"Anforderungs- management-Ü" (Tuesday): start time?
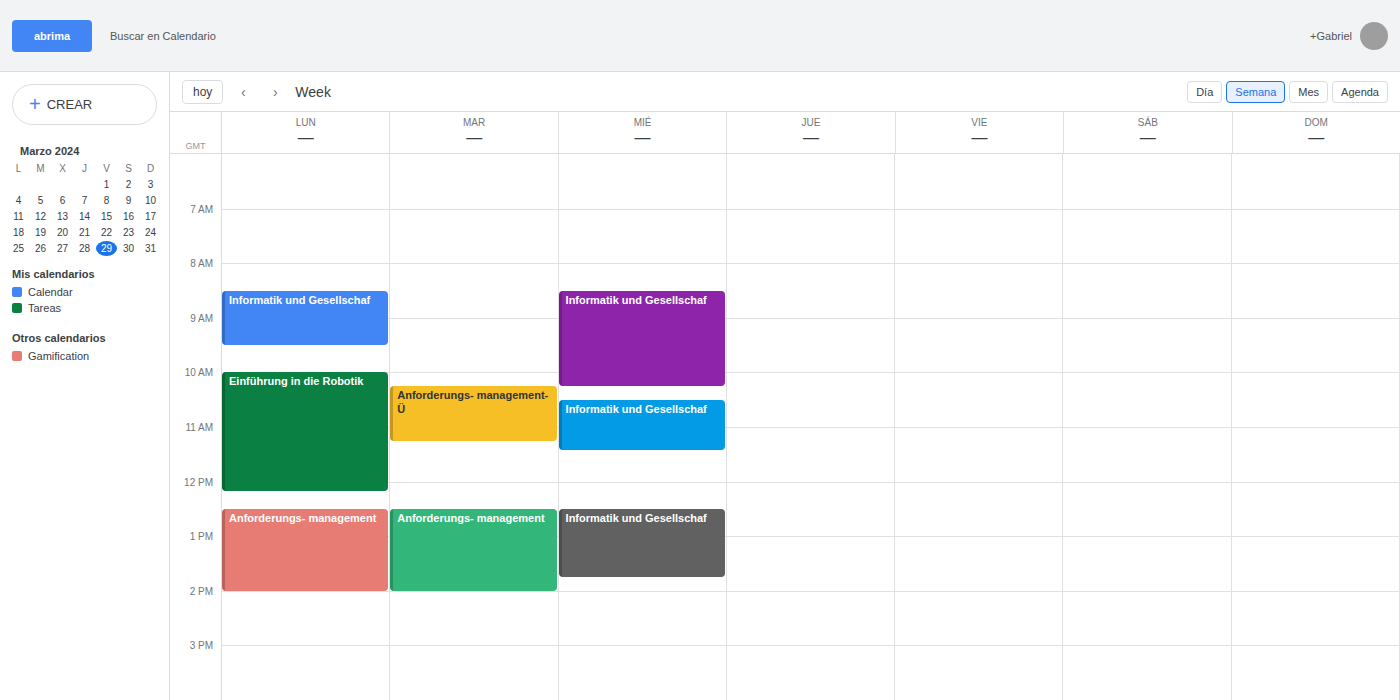
10:15 AM